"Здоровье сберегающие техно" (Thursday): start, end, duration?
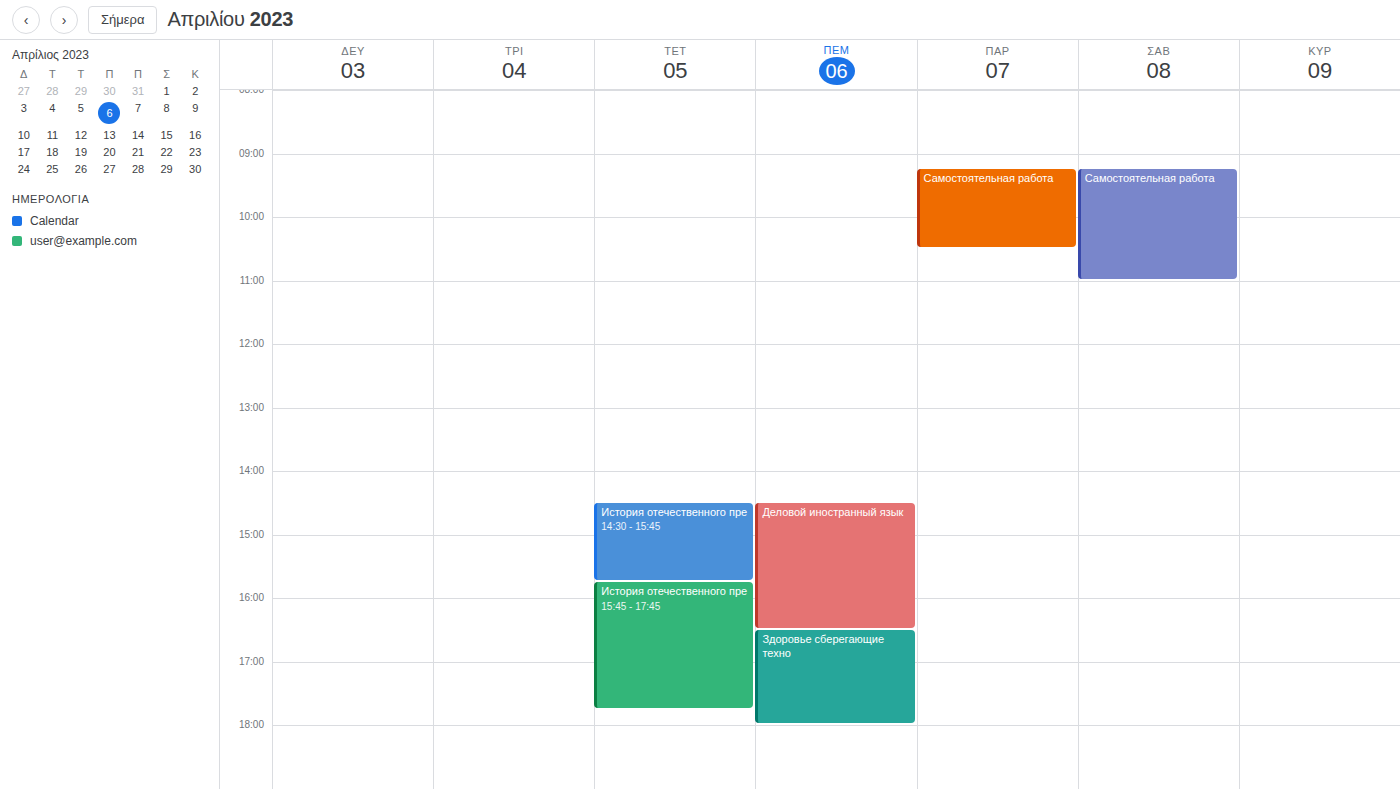
4:30 PM to 6:00 PM, 1 hour 30 minutes